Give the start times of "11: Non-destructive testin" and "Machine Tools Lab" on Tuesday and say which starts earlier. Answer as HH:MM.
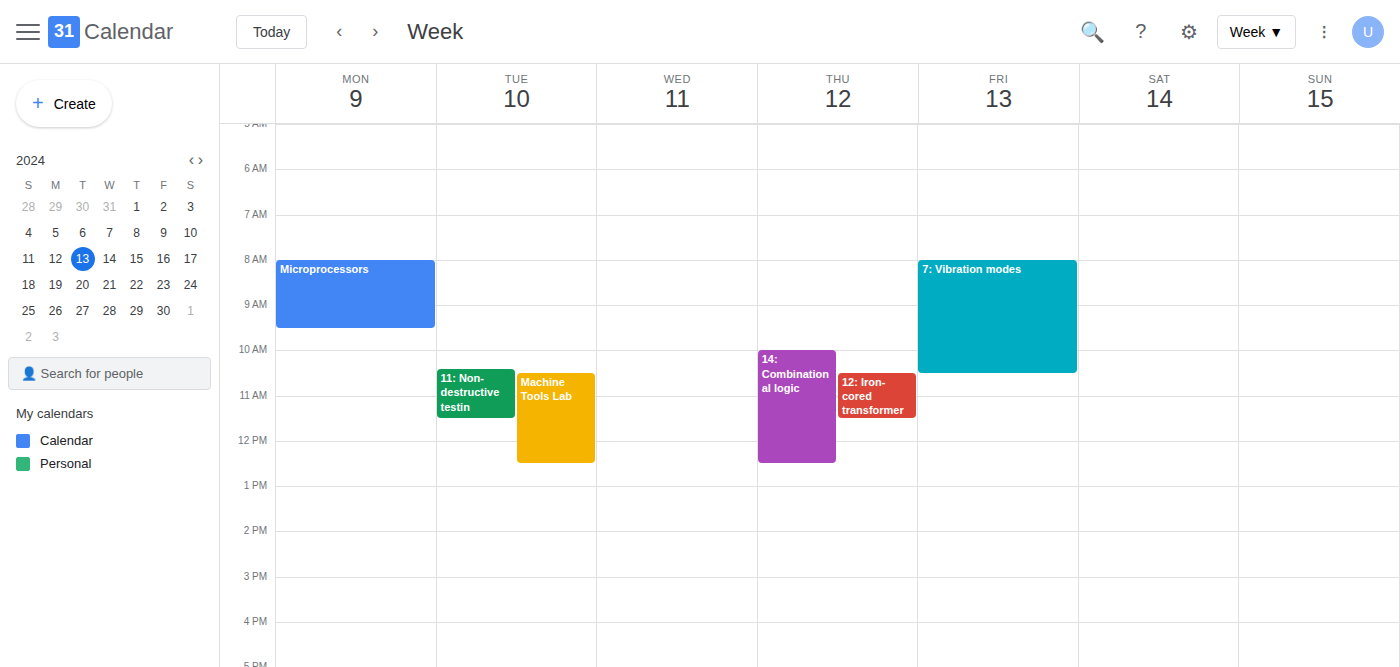
"11: Non-destructive testin" 10:25; "Machine Tools Lab" 10:30.